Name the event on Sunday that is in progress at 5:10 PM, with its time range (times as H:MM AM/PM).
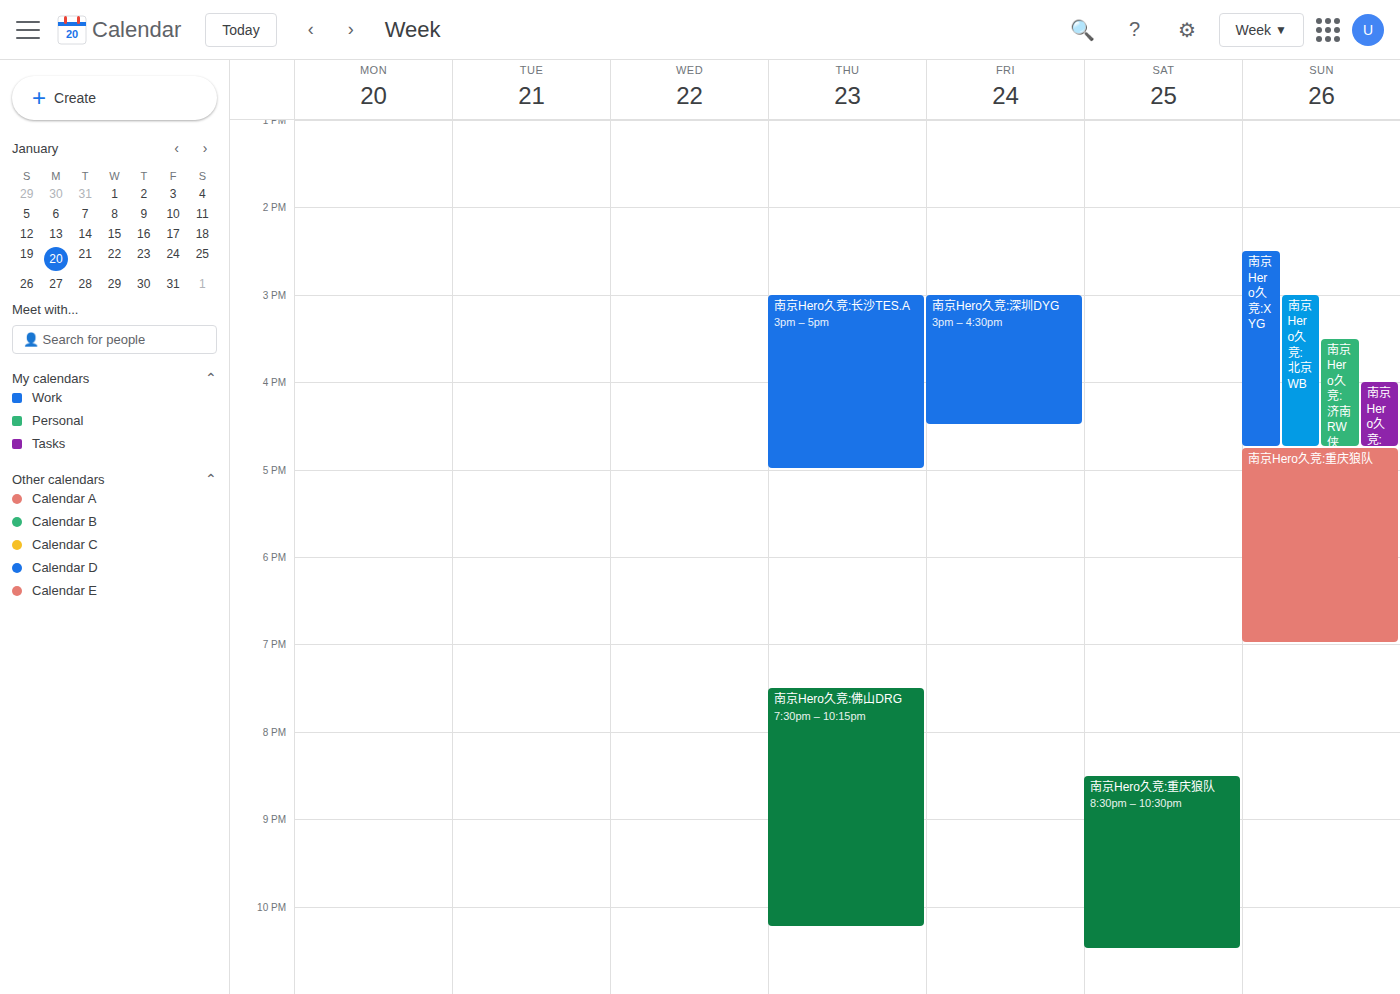
"南京Hero久竞:重庆狼队", 4:45 PM to 7:00 PM